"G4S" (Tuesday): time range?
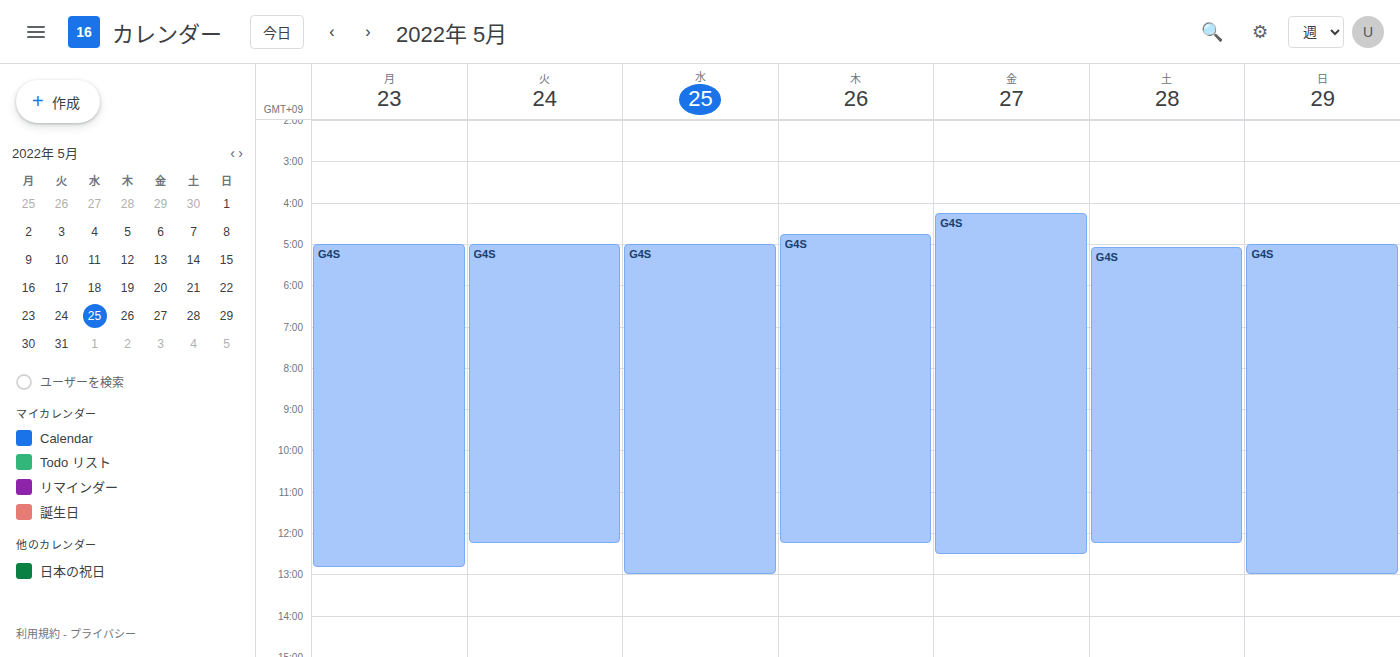
5:00 AM to 12:15 PM